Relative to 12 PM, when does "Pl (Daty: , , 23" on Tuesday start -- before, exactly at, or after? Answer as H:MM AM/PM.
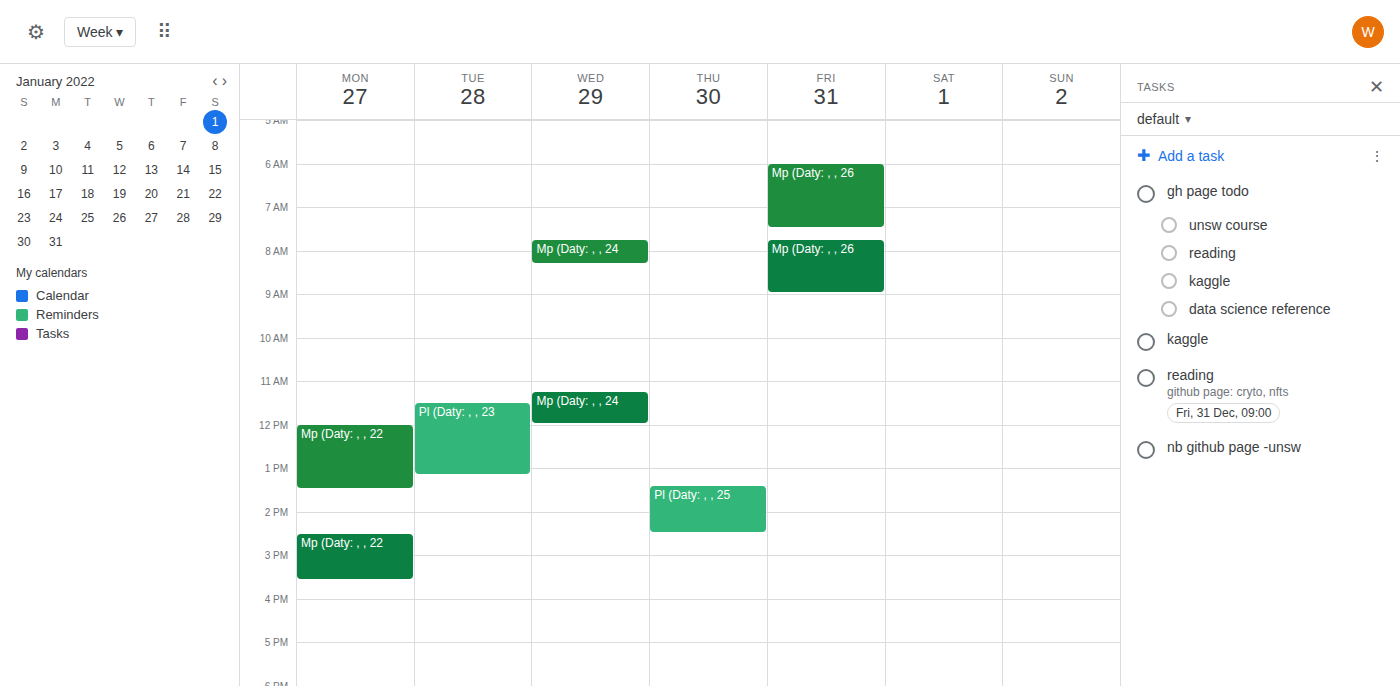
11:30 AM -- before 12 PM, 30 minutes above the 12 PM line.